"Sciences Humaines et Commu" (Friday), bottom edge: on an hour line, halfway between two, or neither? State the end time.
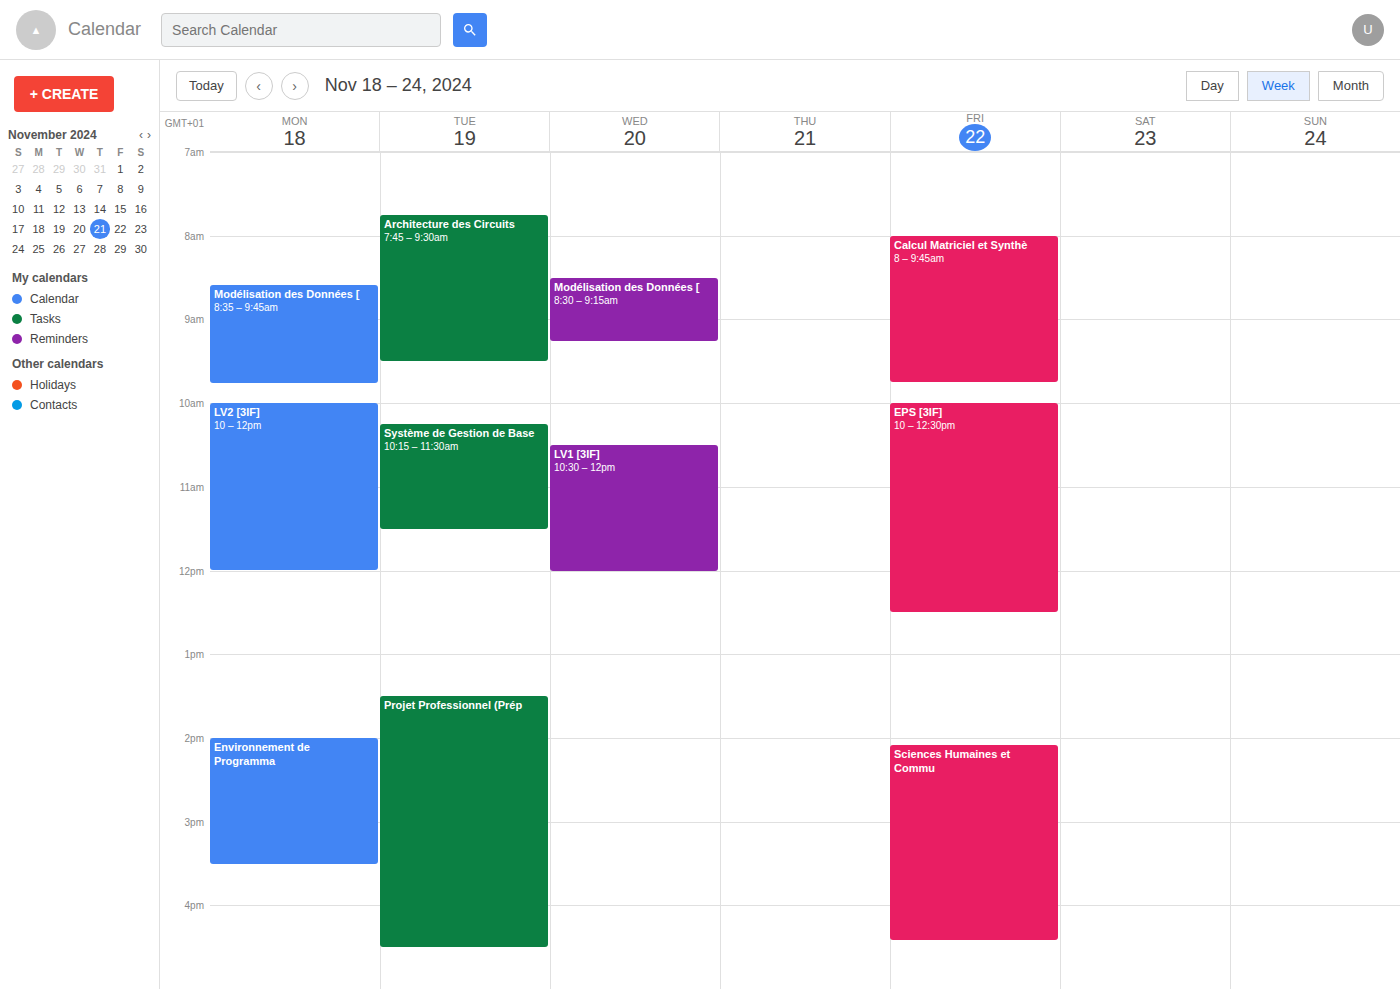
4:25 PM -- neither: 25 minutes below the 4 PM line and 35 minutes above the 5 PM line.